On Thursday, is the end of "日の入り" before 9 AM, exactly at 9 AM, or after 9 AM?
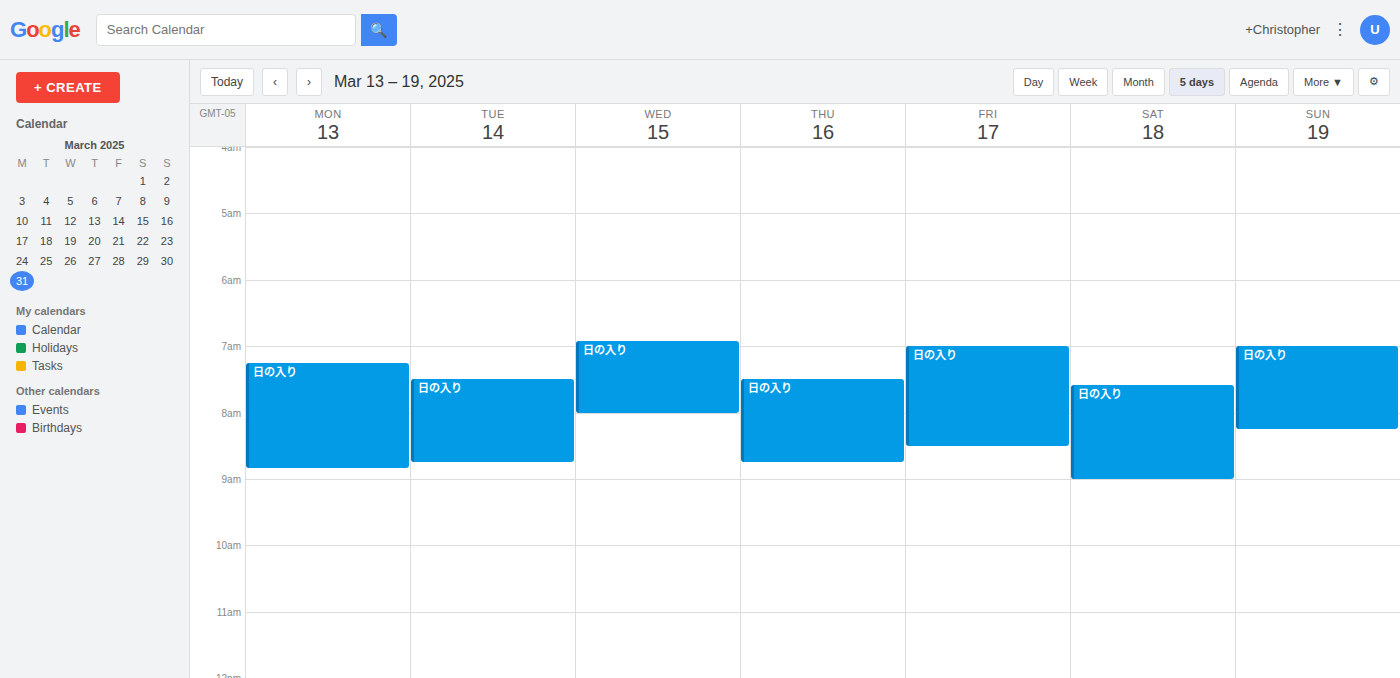
8:45 AM -- before 9 AM, 15 minutes above the 9 AM line.